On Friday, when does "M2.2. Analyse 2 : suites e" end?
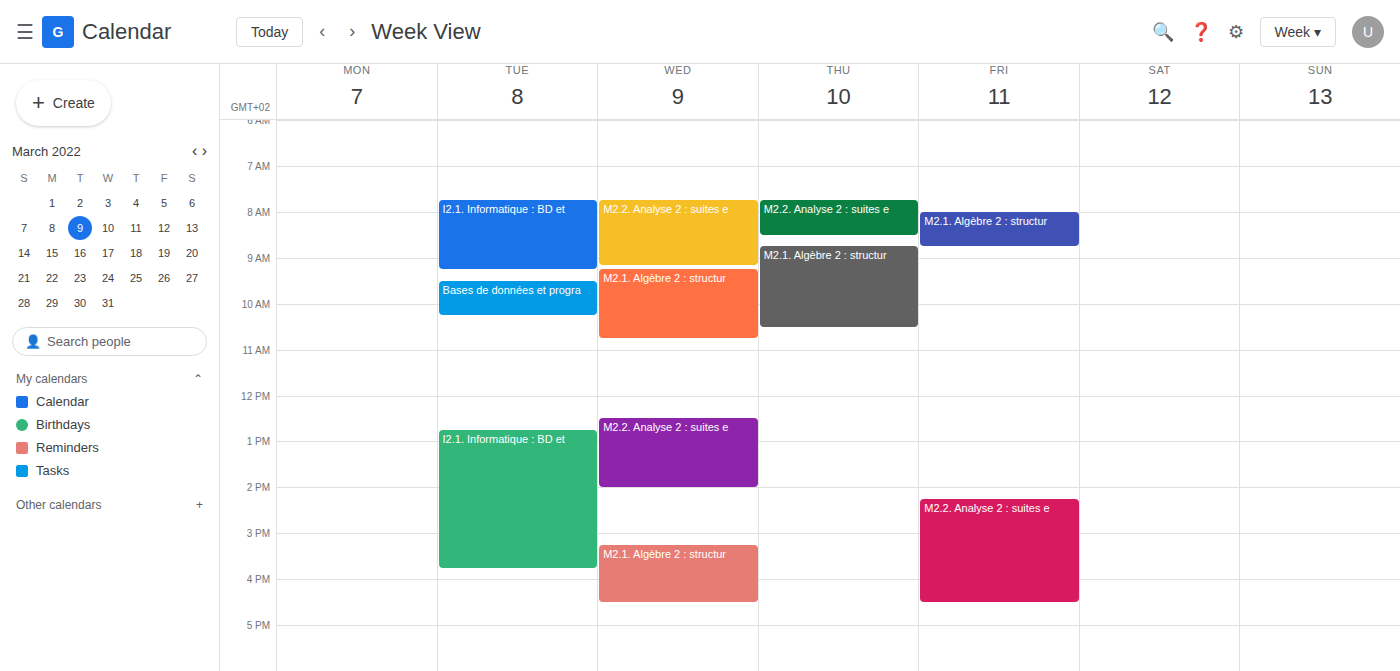
4:30 PM